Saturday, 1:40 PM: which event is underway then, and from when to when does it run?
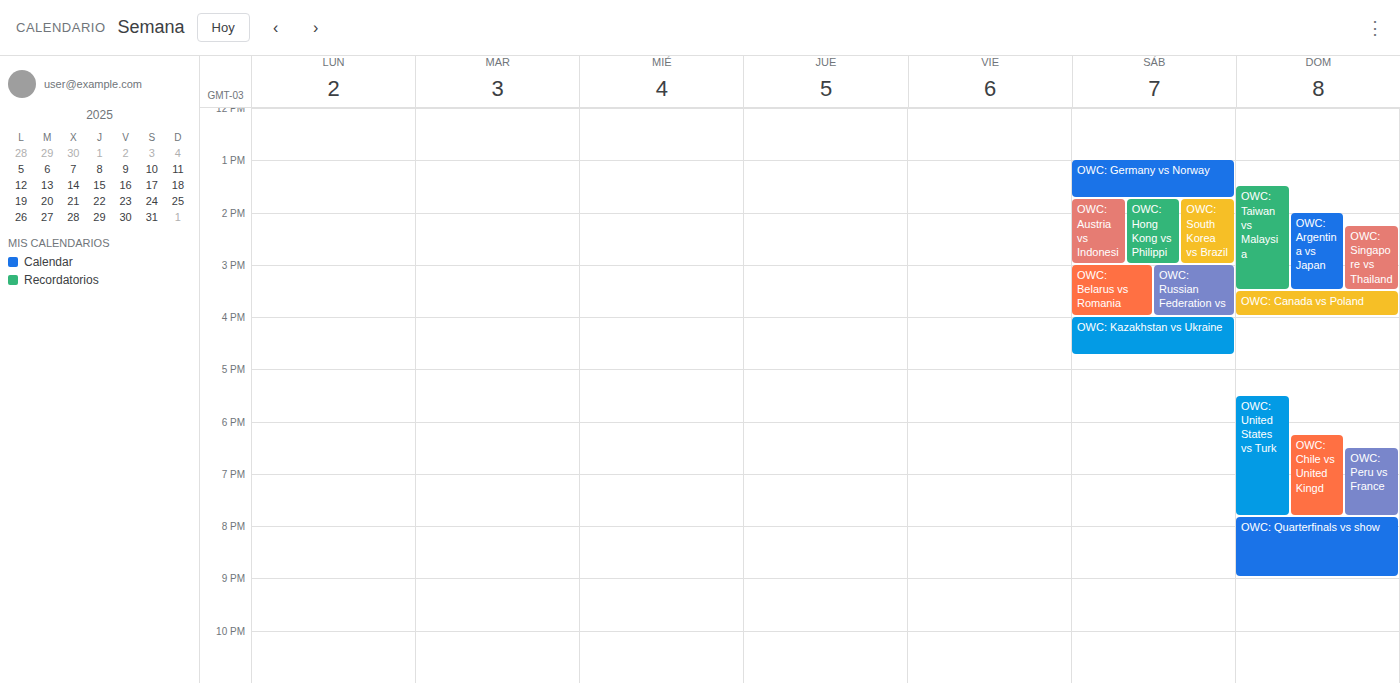
"OWC: Germany vs Norway", 1:00 PM to 1:45 PM